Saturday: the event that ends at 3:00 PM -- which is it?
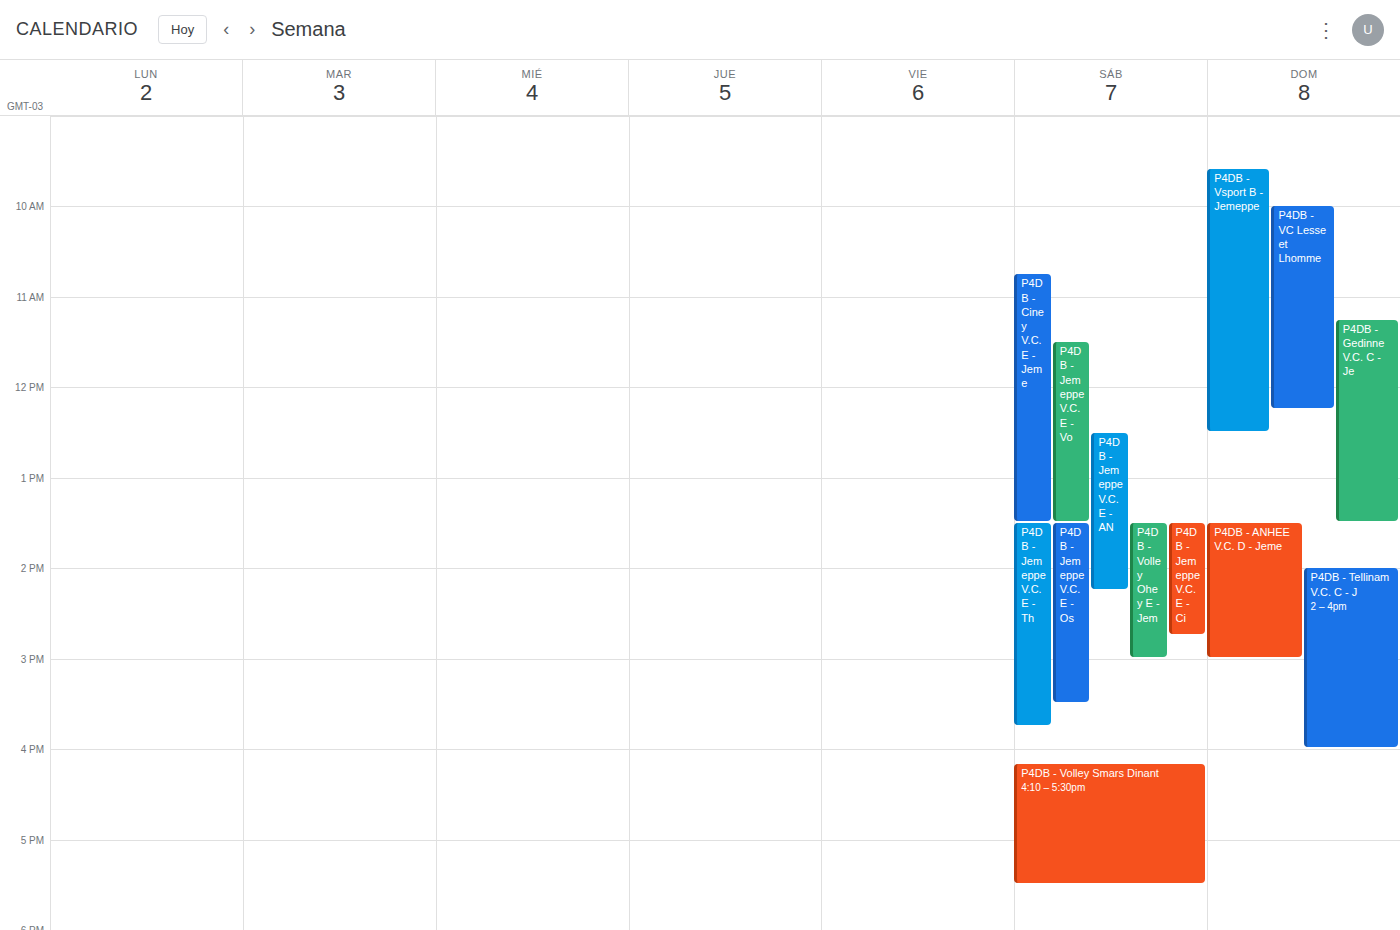
"P4DB - Volley Ohey E - Jem"